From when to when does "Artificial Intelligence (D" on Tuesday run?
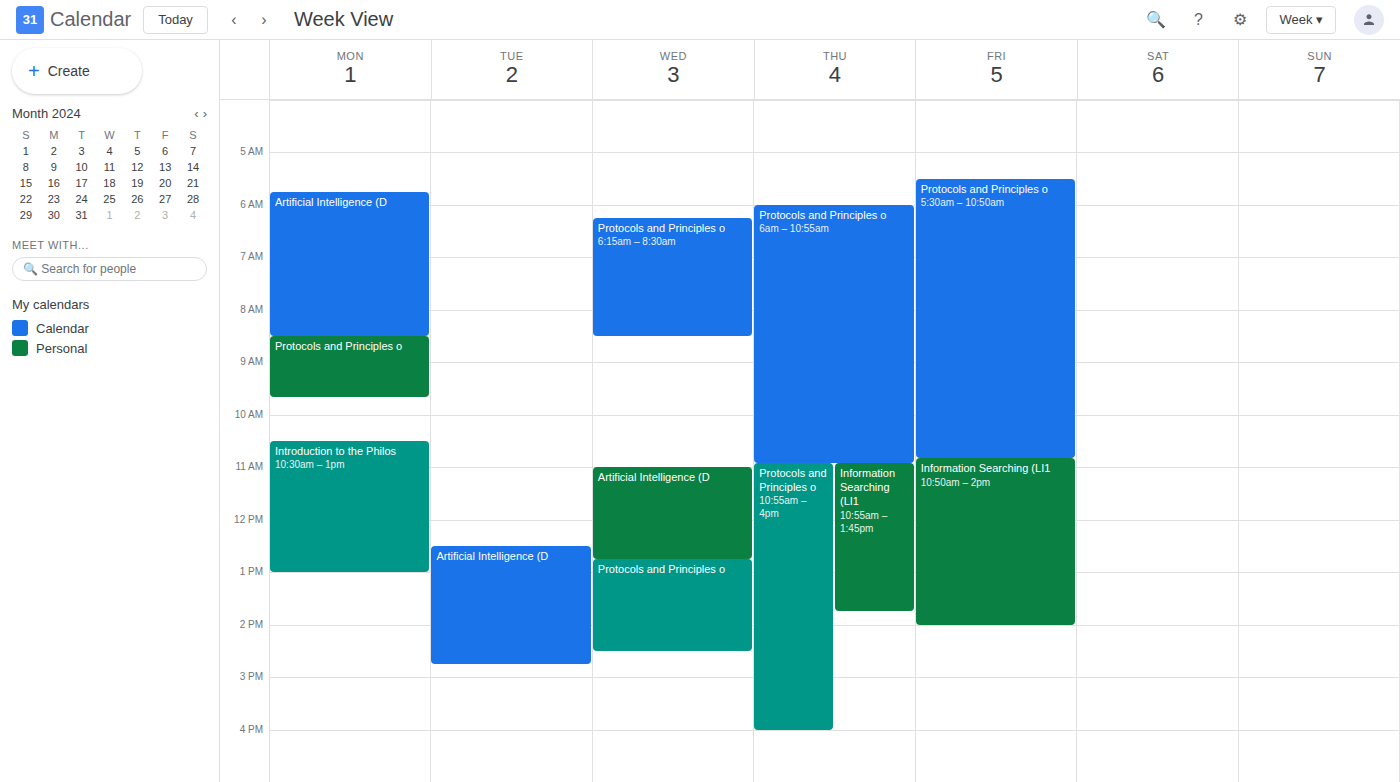
12:30 PM to 2:45 PM